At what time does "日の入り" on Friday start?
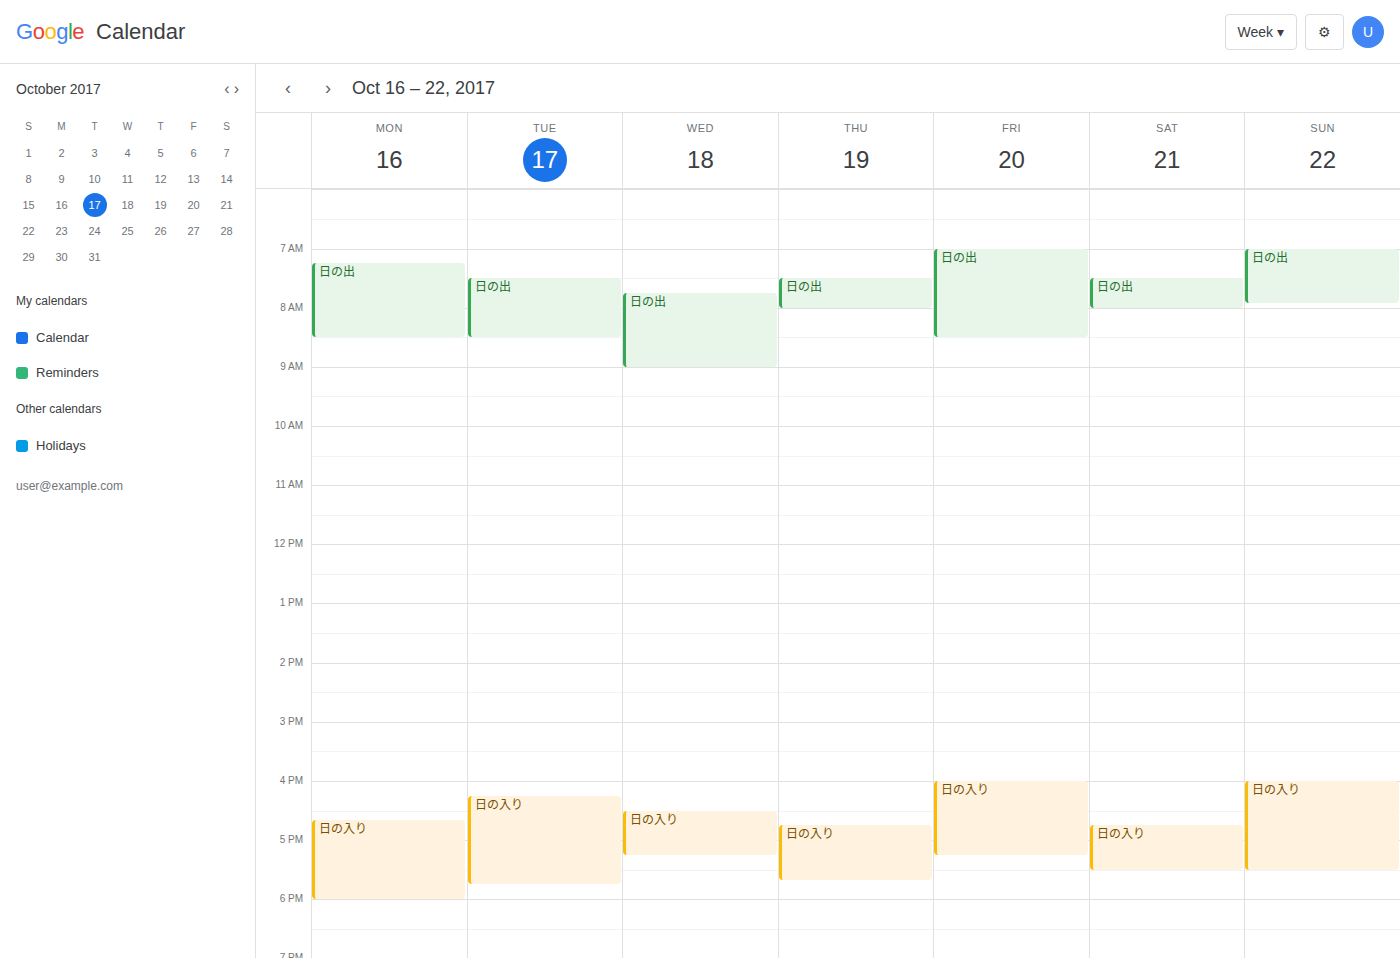
16:00